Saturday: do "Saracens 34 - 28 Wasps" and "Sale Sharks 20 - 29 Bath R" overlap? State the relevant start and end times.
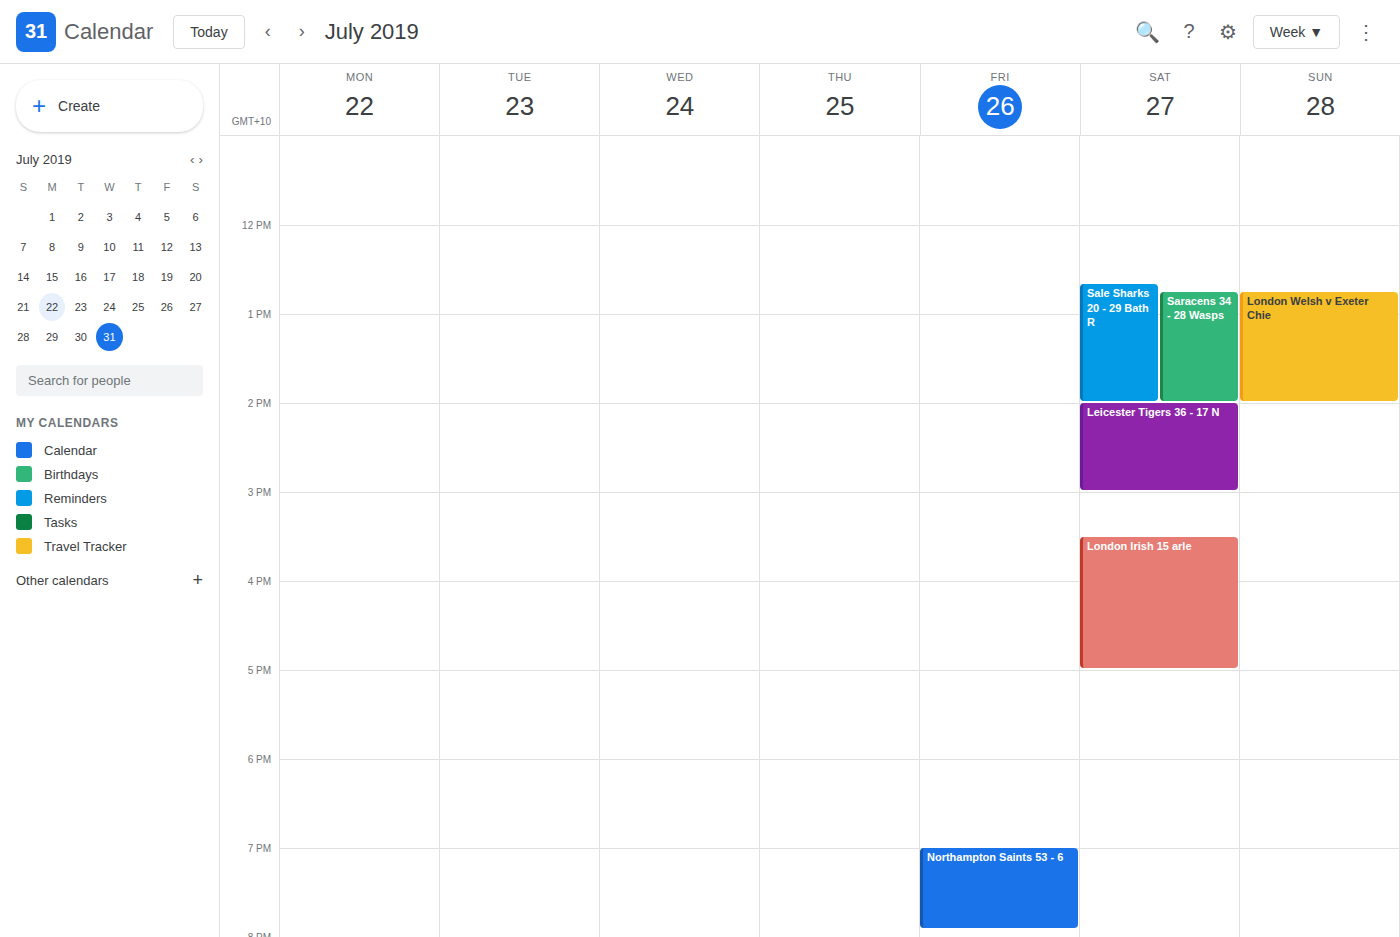
"Saracens 34 - 28 Wasps" starts at 12:45 PM, before "Sale Sharks 20 - 29 Bath R" ends at 2:00 PM -- they overlap.